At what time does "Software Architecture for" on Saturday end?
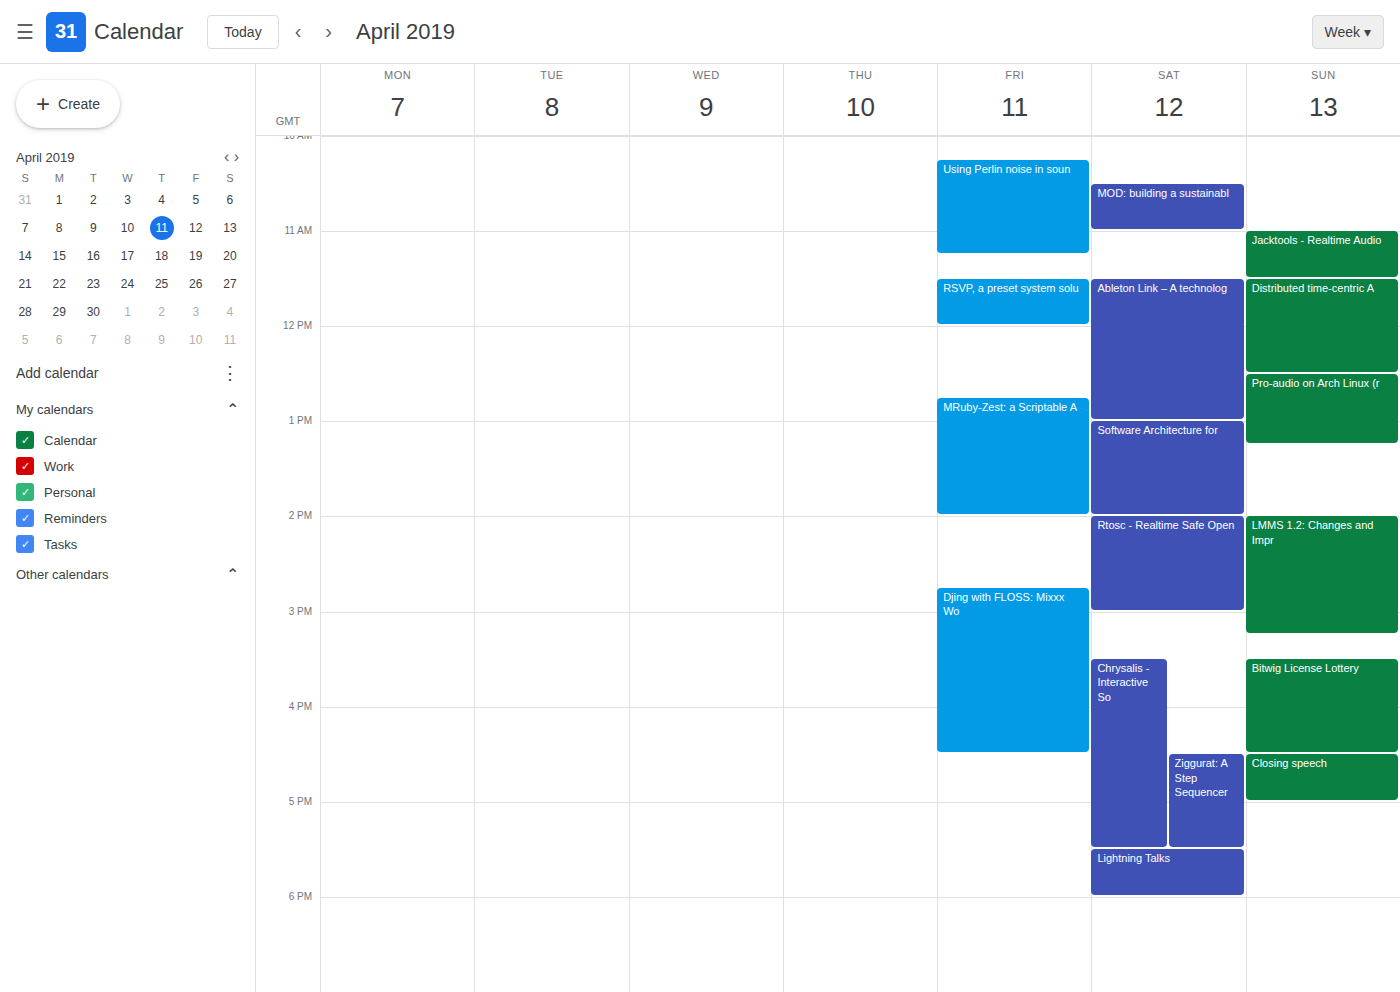
2:00 PM